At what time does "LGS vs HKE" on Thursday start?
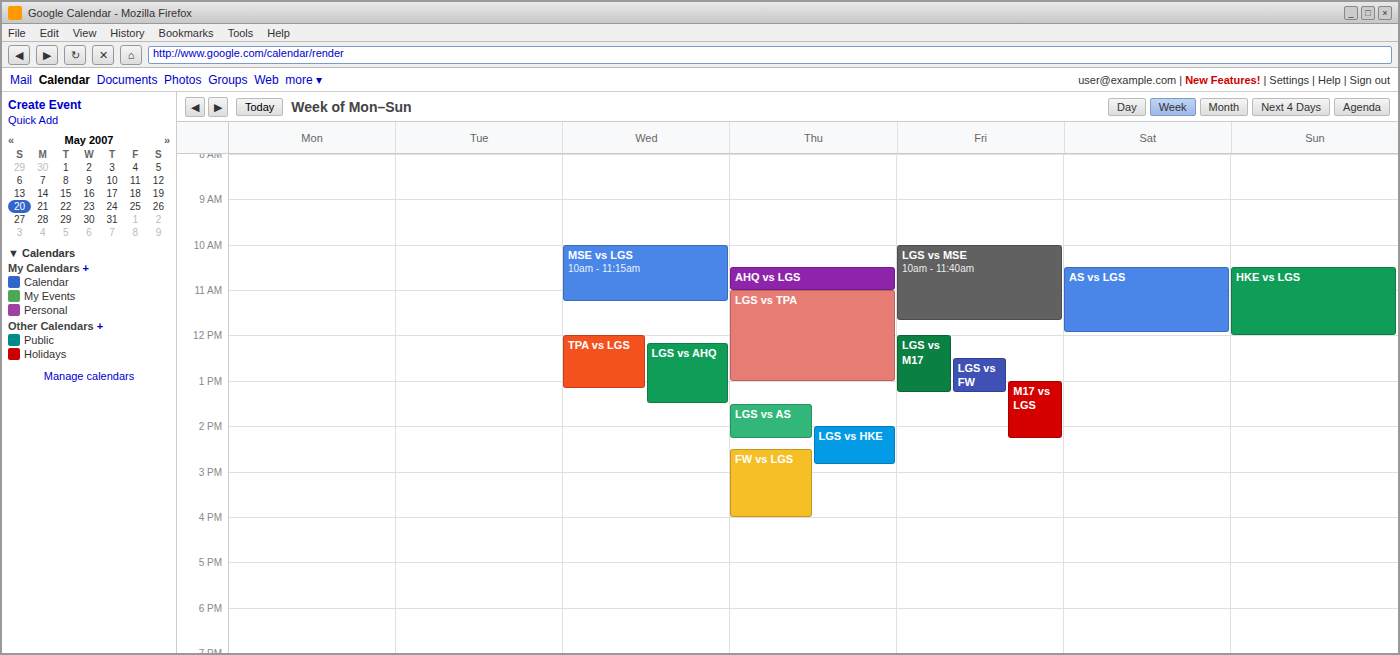
2:00 PM